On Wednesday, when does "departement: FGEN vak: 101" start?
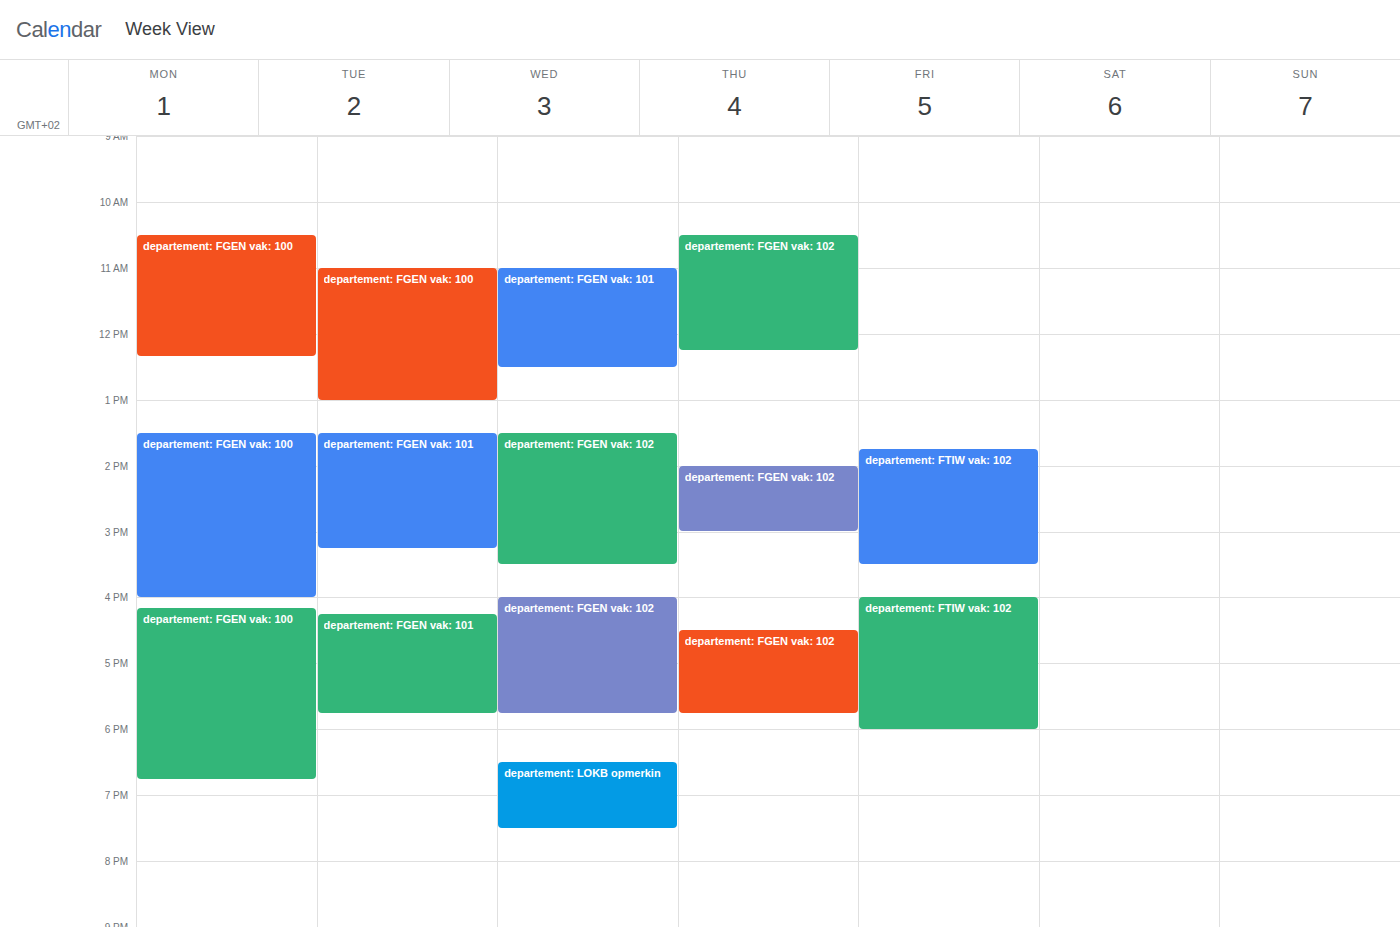
11:00 AM